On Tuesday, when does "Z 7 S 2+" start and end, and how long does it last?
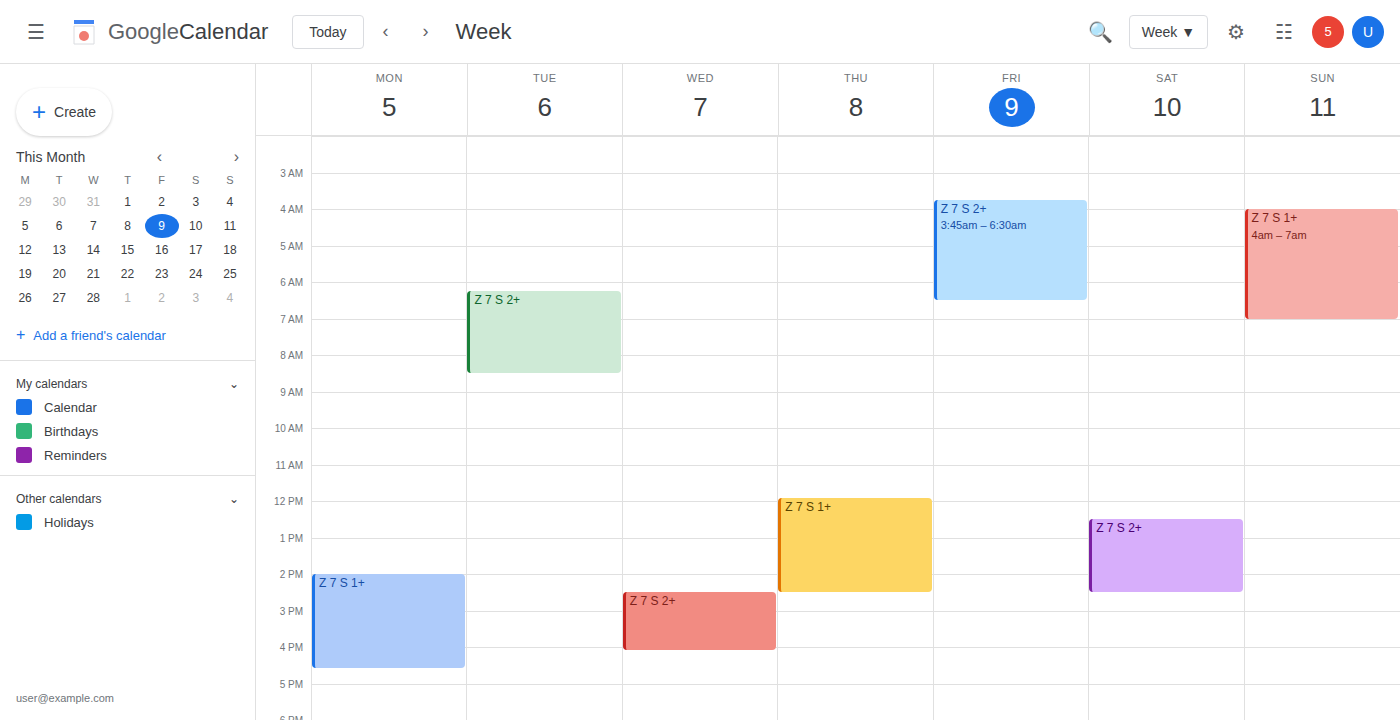
6:15 AM to 8:30 AM, 2 hours 15 minutes